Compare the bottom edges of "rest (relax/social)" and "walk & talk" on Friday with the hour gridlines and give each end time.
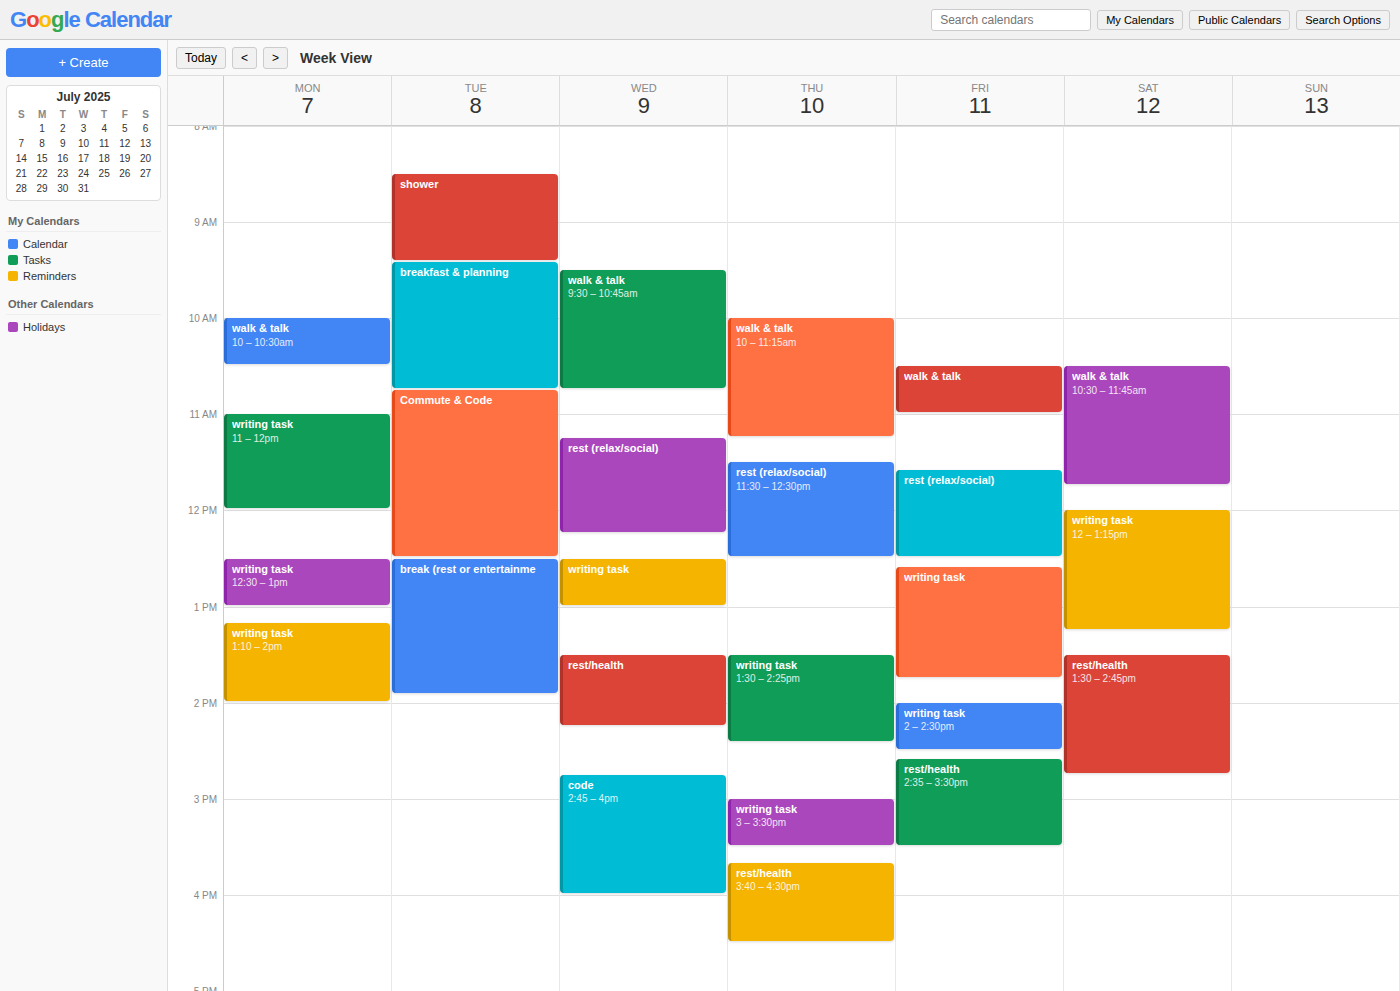
"rest (relax/social)": 12:30 PM, halfway between the 12 PM and 1 PM lines. "walk & talk": 11:00 AM, exactly on the 11 AM line.